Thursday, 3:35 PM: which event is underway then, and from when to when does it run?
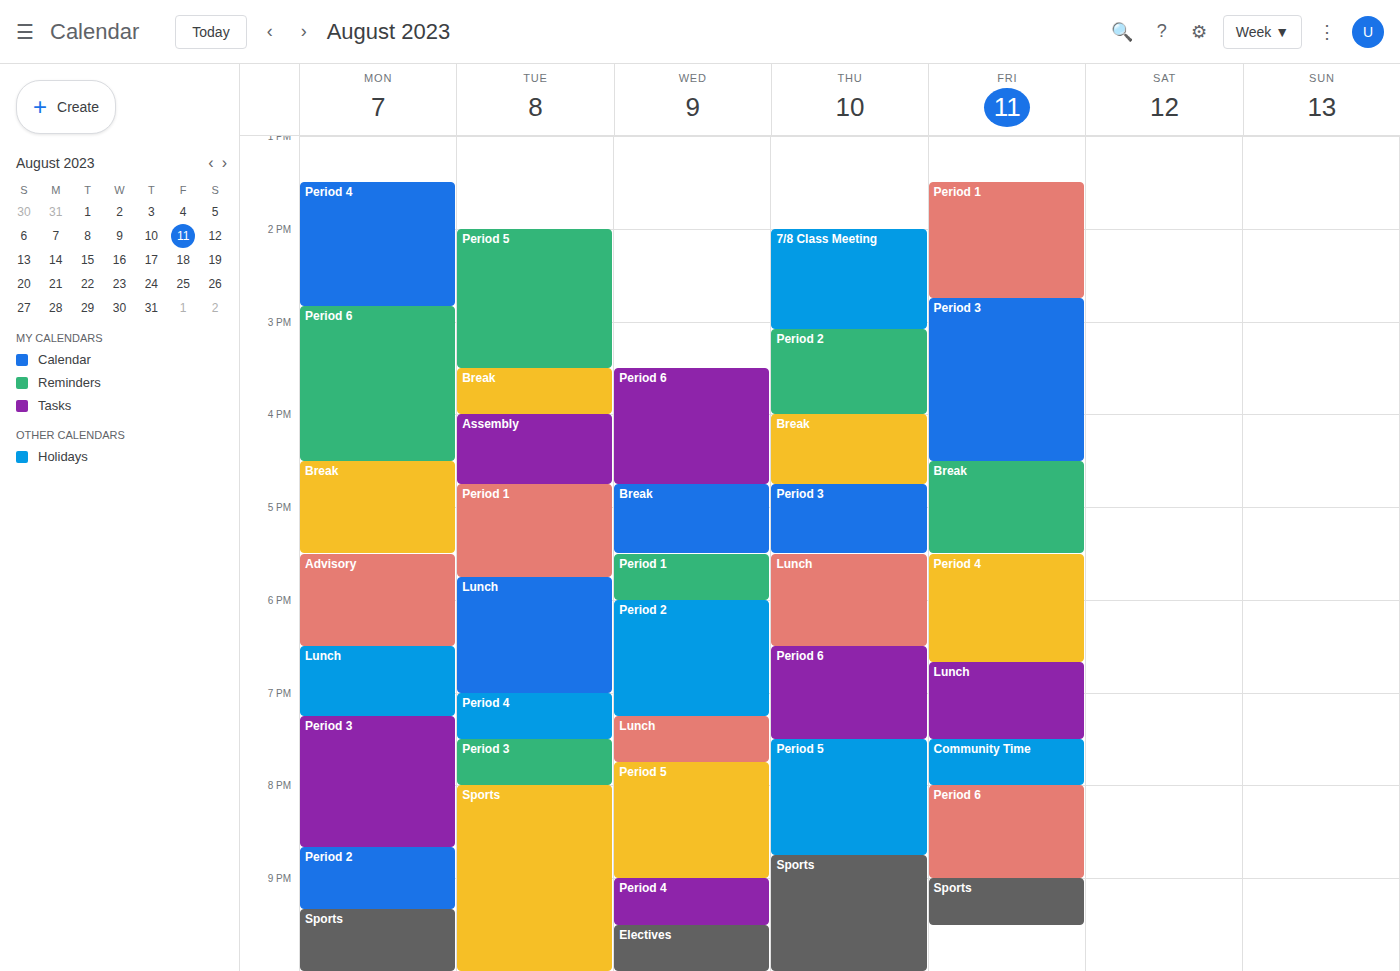
"Period 2", 3:05 PM to 4:00 PM